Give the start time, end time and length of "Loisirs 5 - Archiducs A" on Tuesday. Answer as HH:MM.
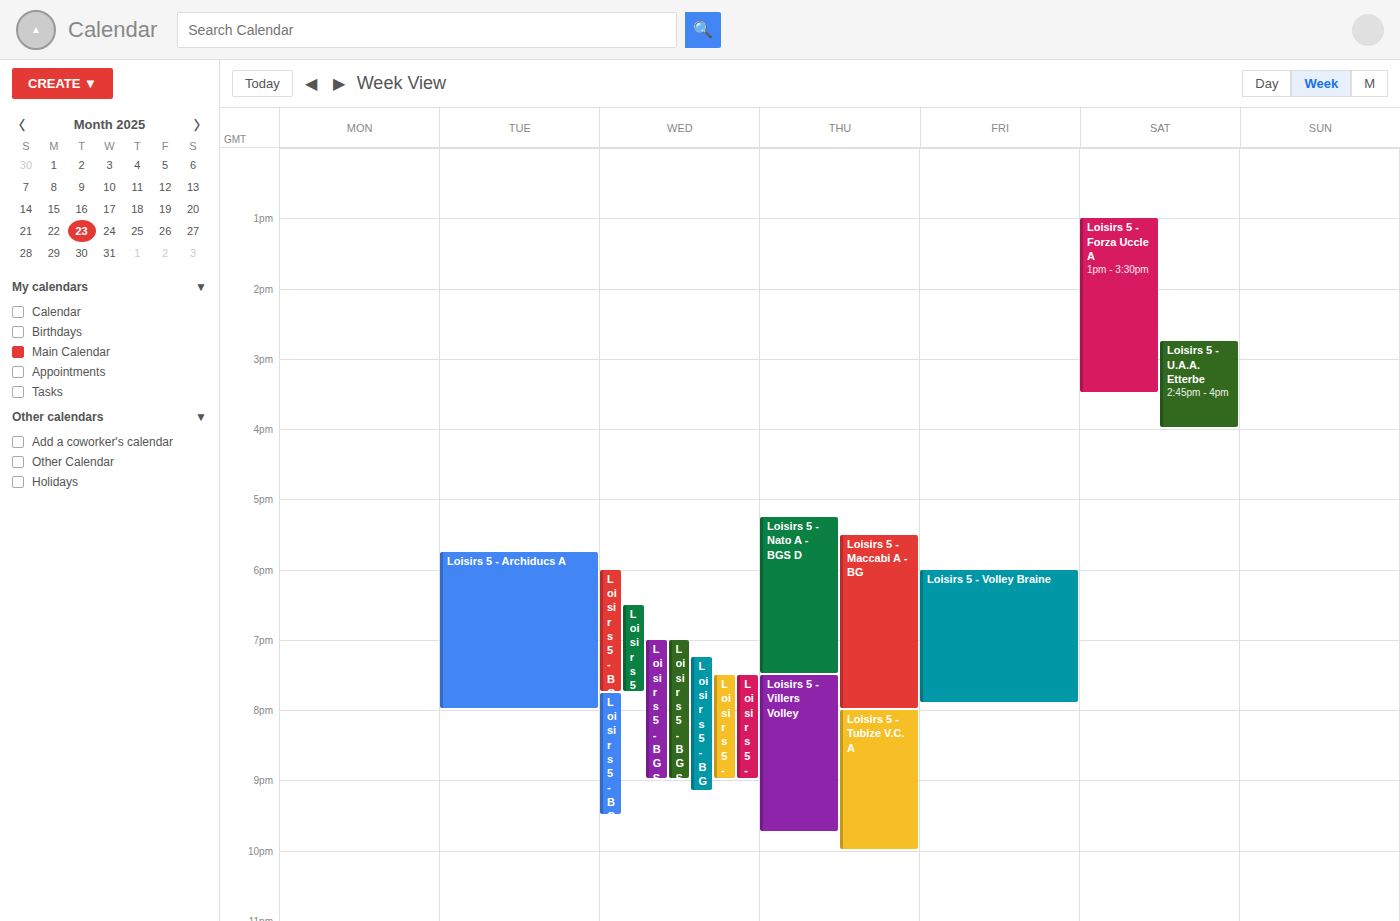
17:45 to 20:00, 2 hours 15 minutes